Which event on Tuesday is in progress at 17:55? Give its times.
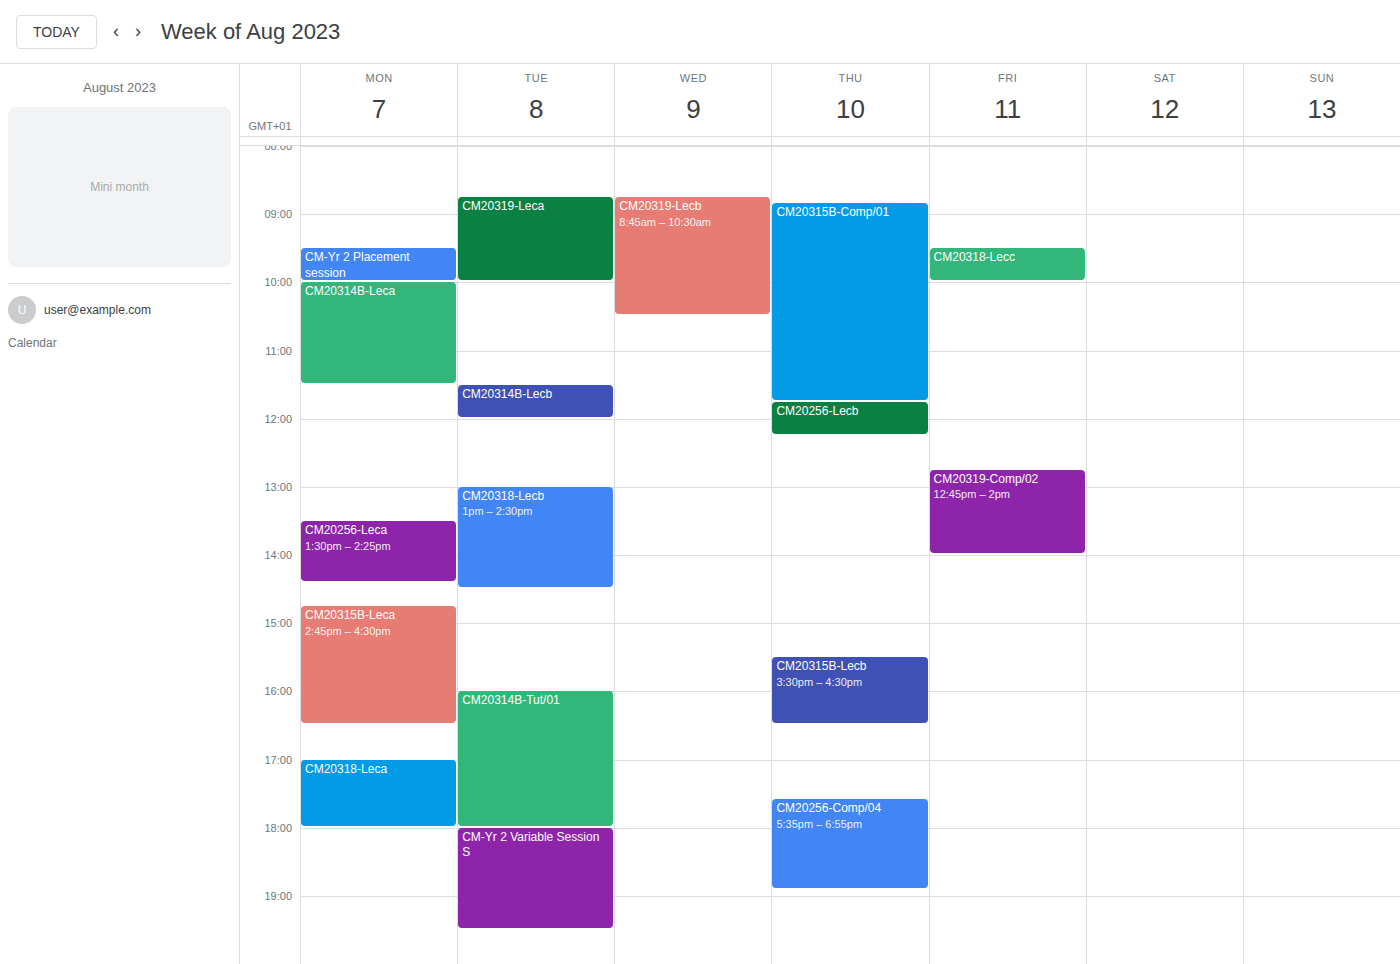
"CM20314B-Tut/01", 16:00 to 18:00